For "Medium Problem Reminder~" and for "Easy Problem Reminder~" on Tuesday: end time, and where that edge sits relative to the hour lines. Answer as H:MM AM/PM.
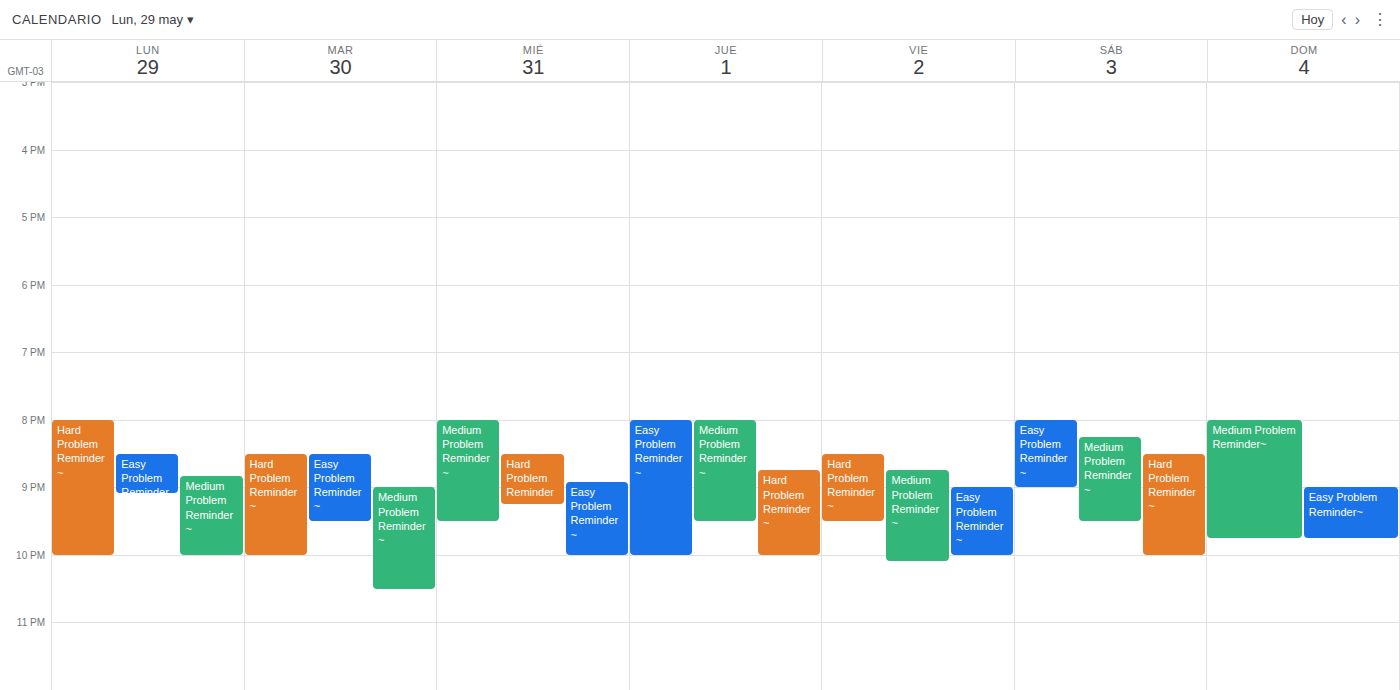
"Medium Problem Reminder~": 10:30 PM, halfway between the 10 PM and 11 PM lines. "Easy Problem Reminder~": 9:30 PM, halfway between the 9 PM and 10 PM lines.